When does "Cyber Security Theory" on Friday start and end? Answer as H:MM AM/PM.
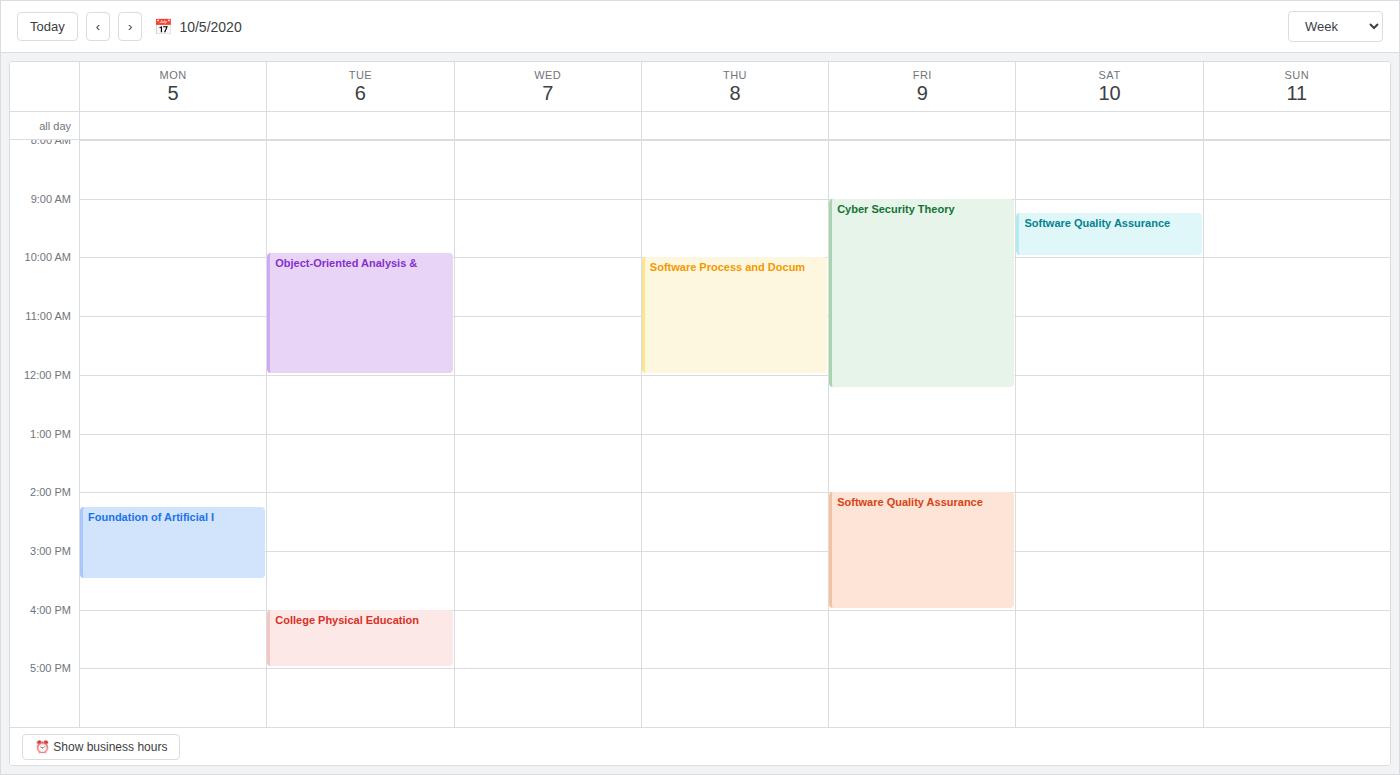
9:00 AM to 12:15 PM